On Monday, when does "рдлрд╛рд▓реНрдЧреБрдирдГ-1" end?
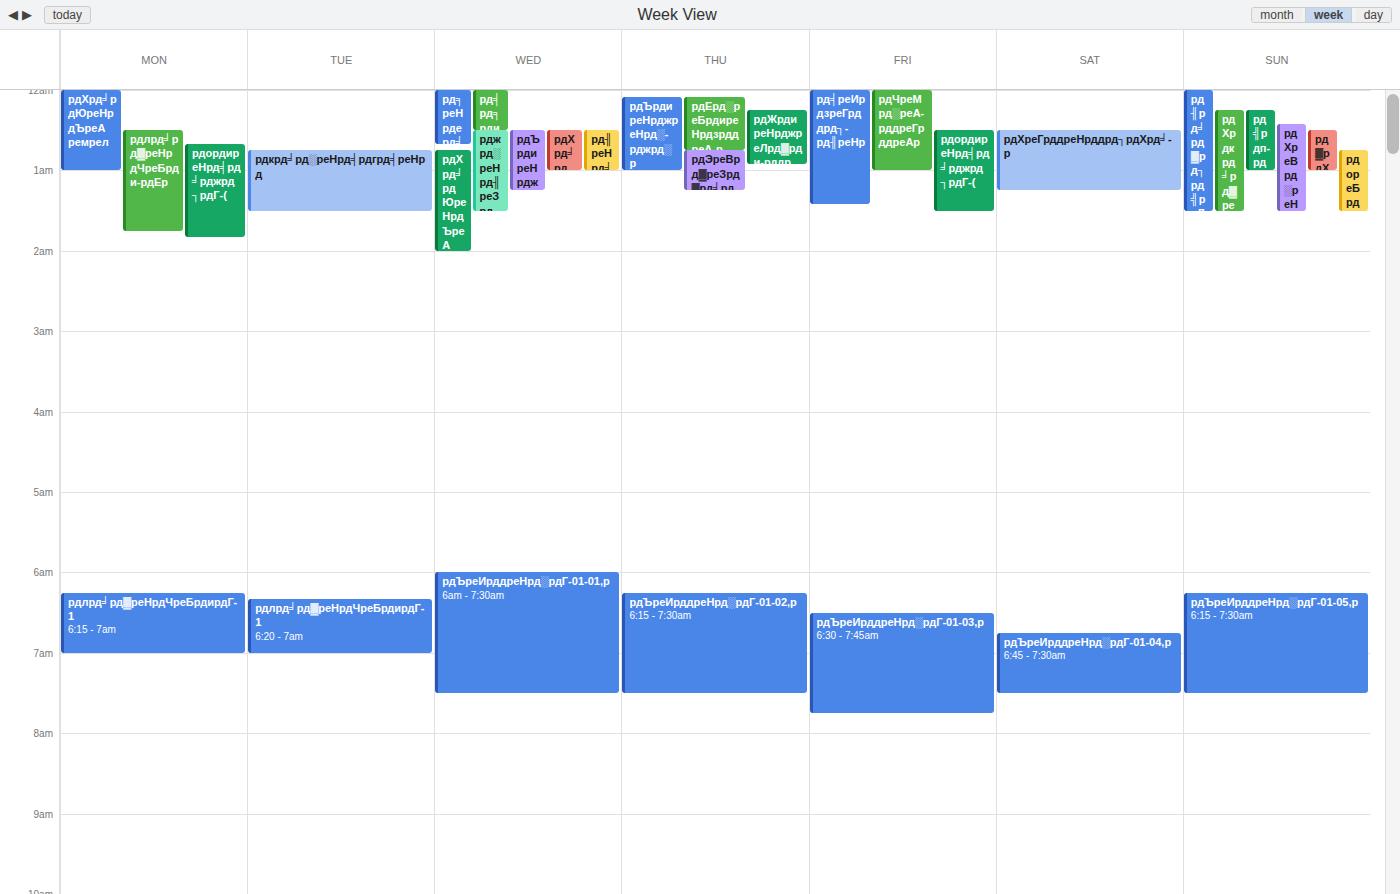
7:00 AM